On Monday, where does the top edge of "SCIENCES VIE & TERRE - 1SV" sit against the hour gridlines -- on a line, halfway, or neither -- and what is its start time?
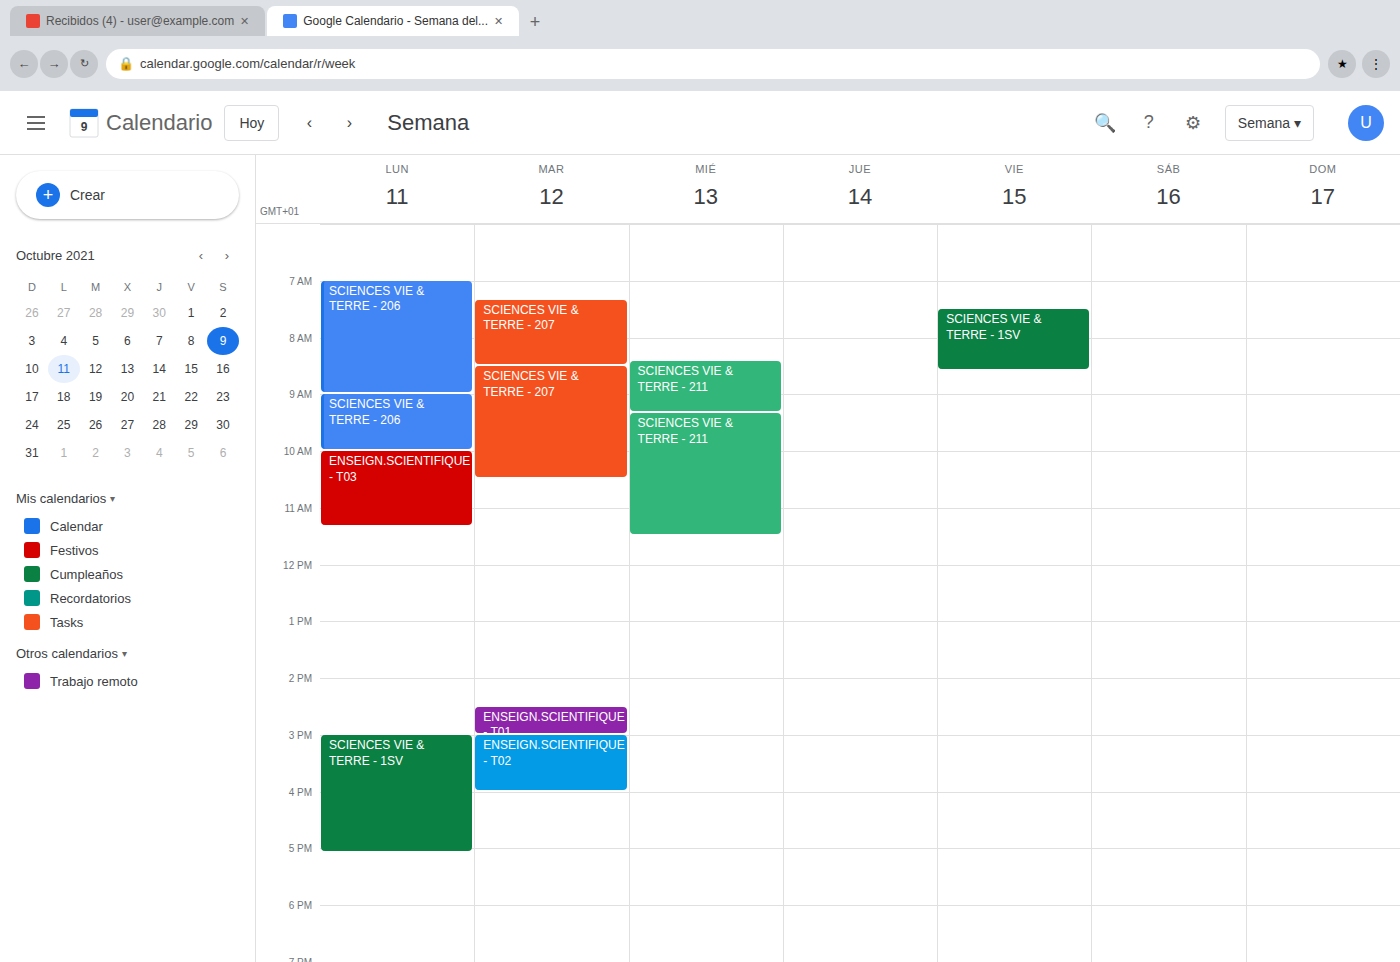
3:00 PM -- exactly on the 3 PM line.